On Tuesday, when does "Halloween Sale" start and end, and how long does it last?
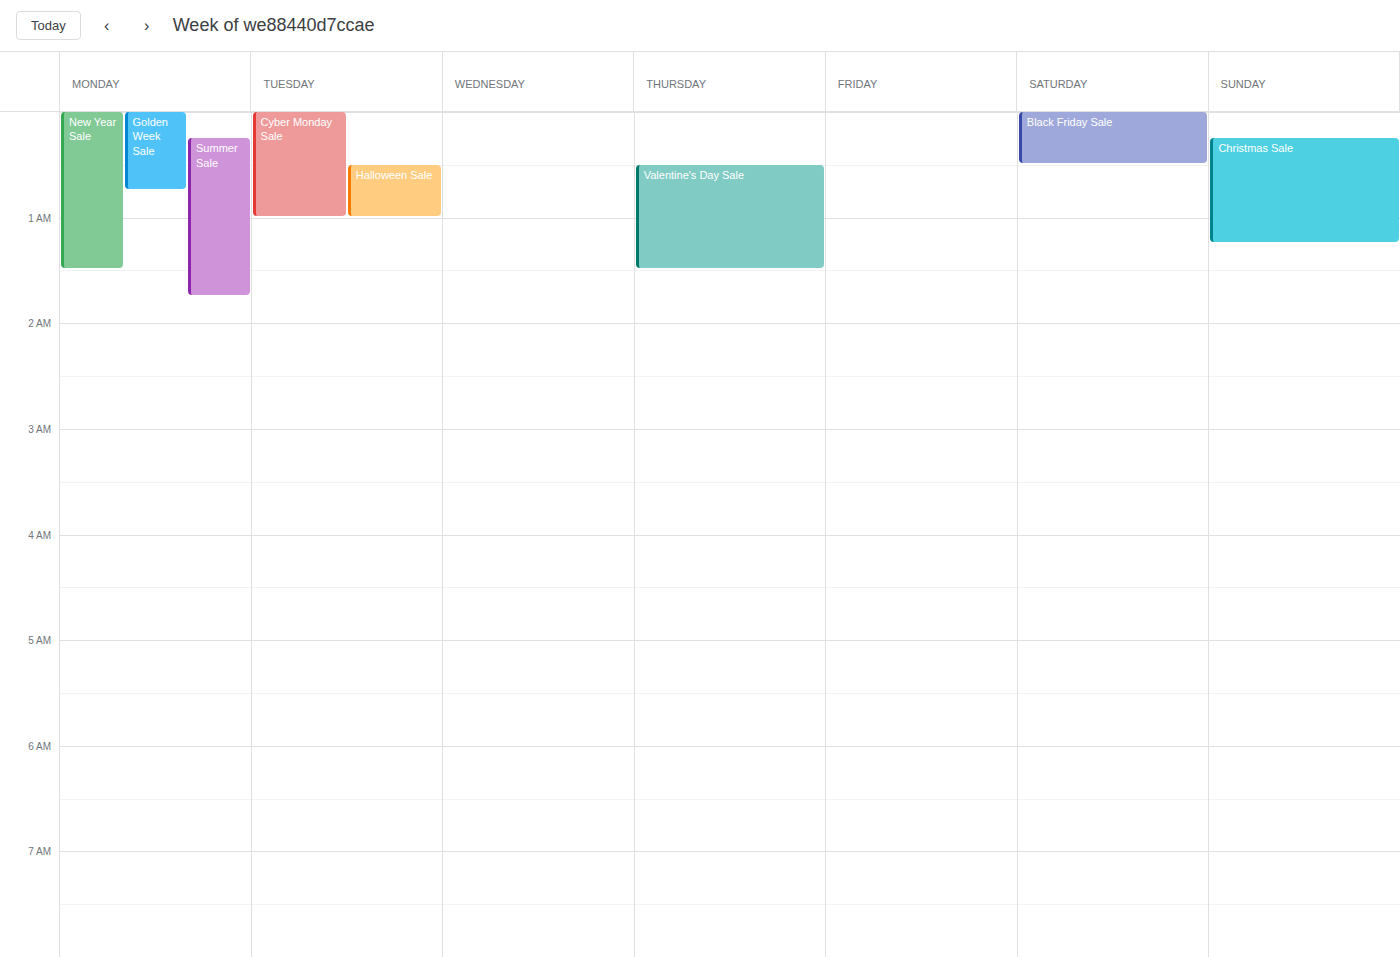
00:30 to 01:00, 30 minutes